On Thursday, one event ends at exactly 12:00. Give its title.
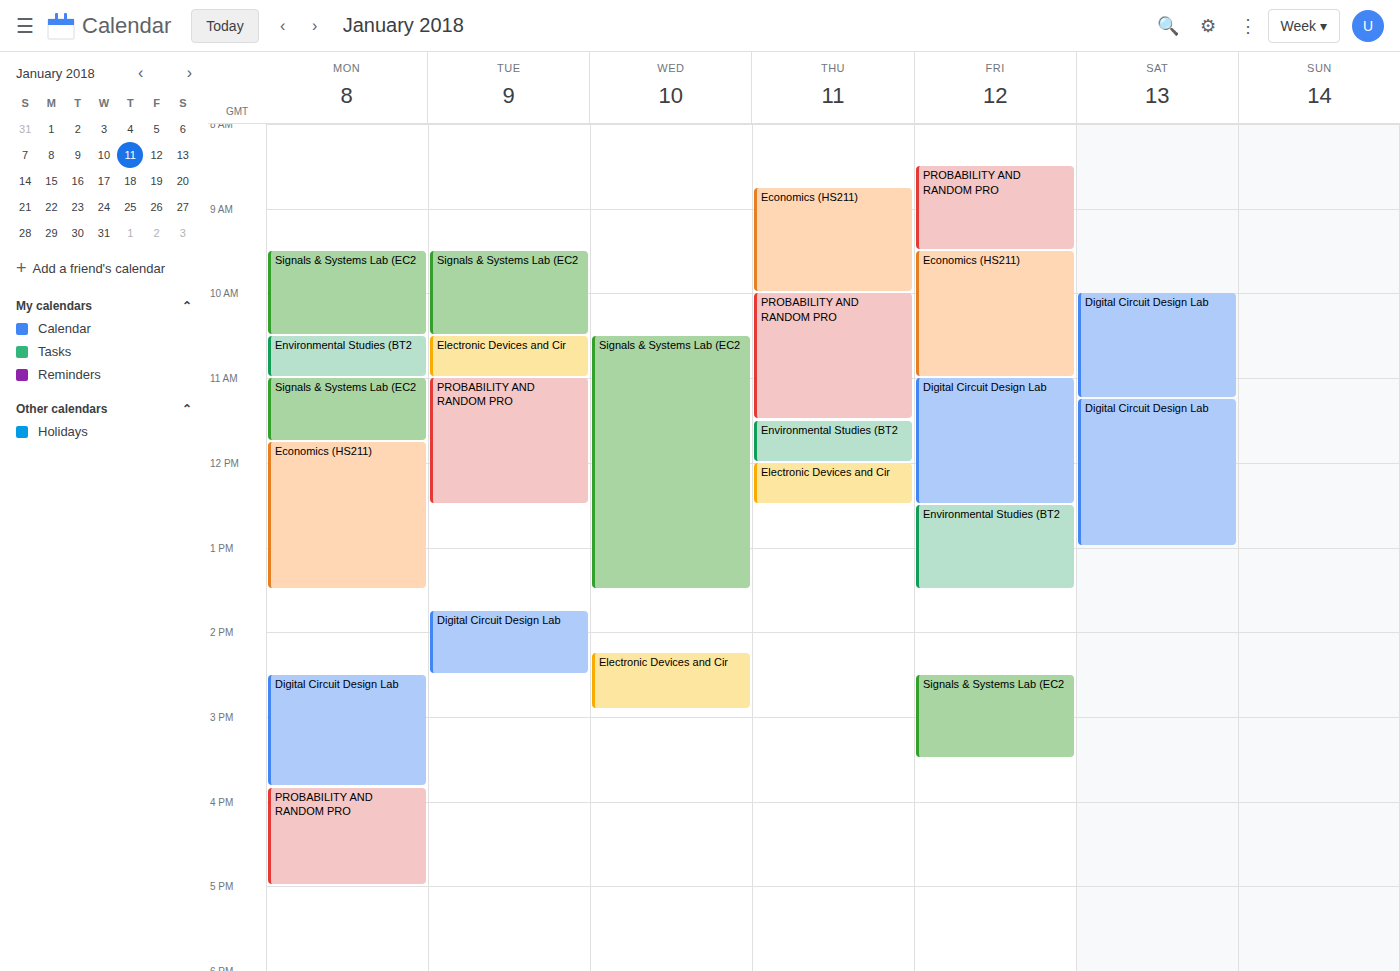
"Environmental Studies (BT2"